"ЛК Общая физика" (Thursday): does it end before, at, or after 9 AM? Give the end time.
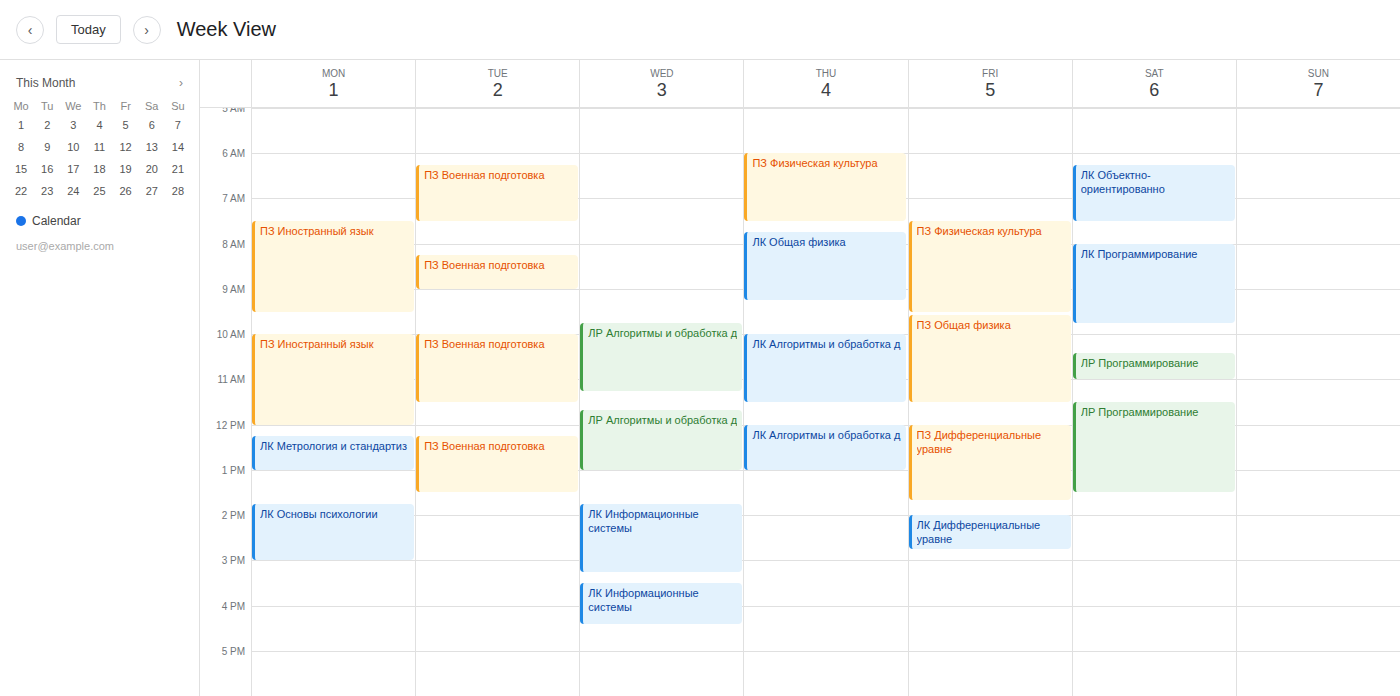
9:15 AM -- after 9 AM, 15 minutes below the 9 AM line.